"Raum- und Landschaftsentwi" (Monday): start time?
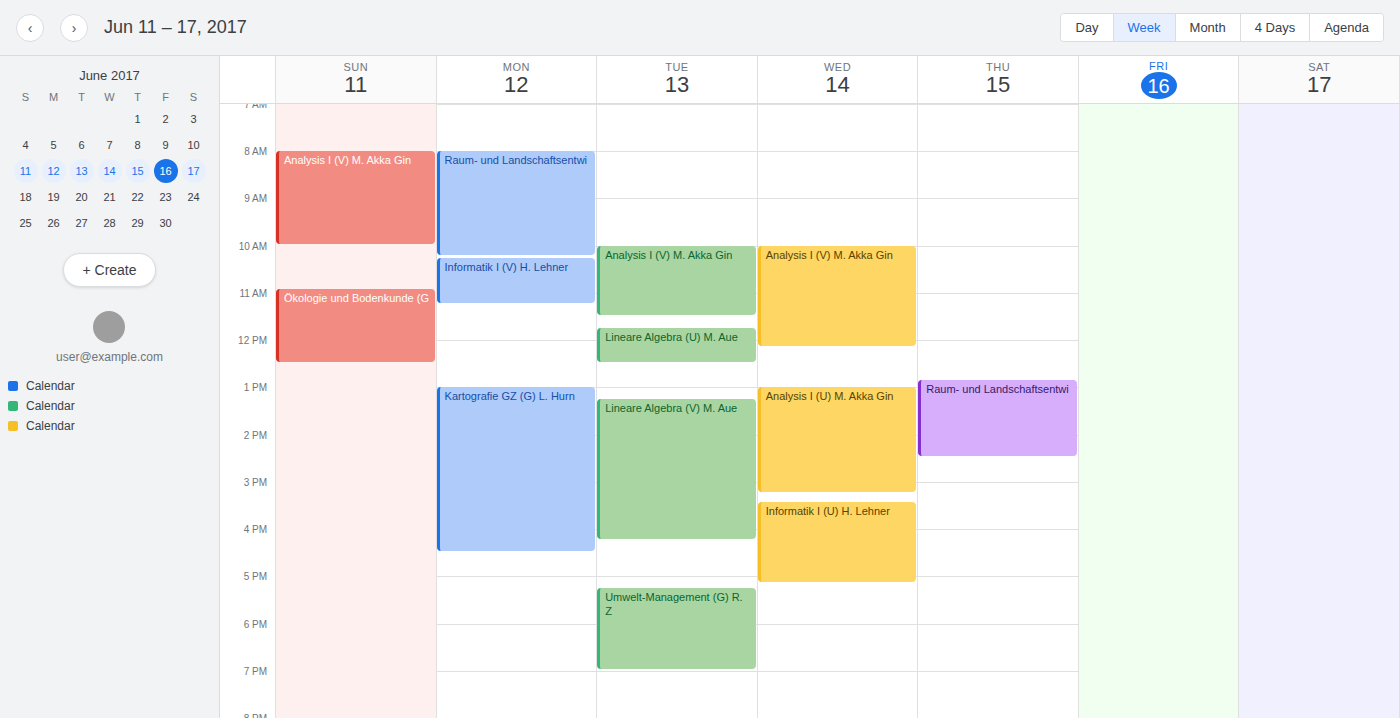
08:00